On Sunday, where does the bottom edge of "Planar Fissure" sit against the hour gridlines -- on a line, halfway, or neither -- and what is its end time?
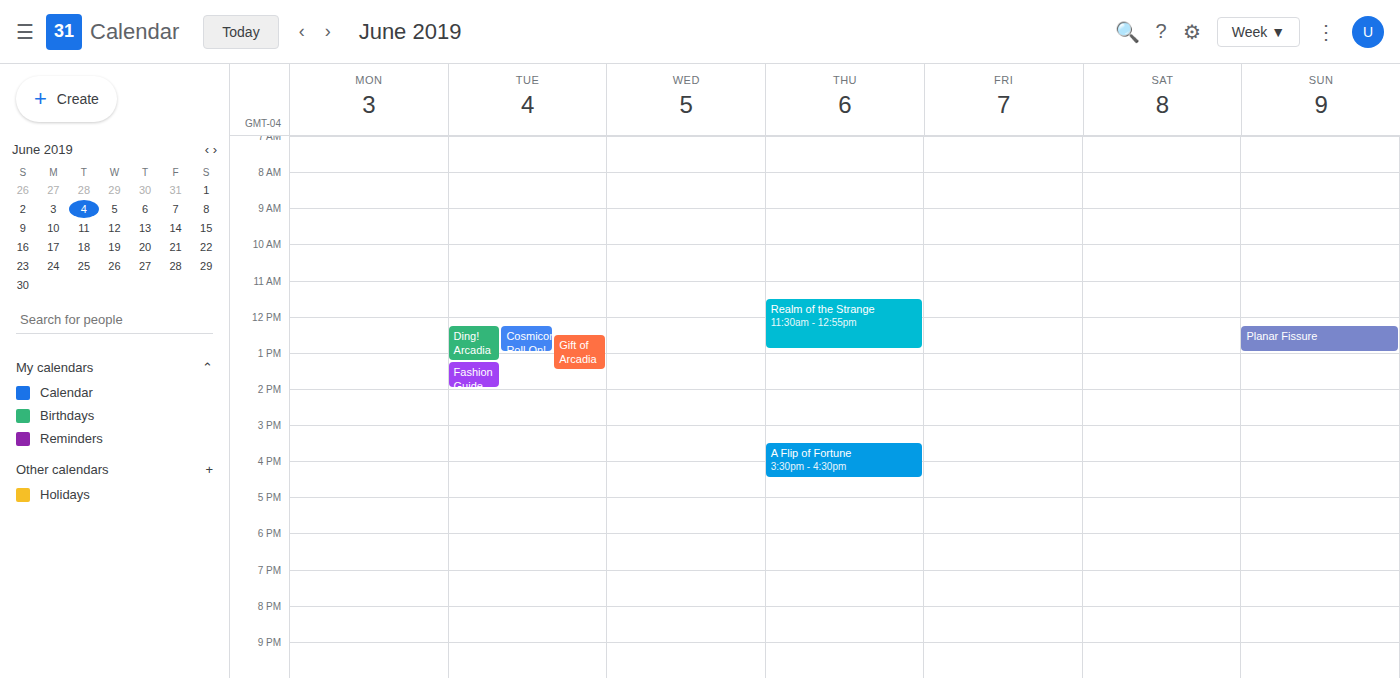
1:00 PM -- exactly on the 1 PM line.